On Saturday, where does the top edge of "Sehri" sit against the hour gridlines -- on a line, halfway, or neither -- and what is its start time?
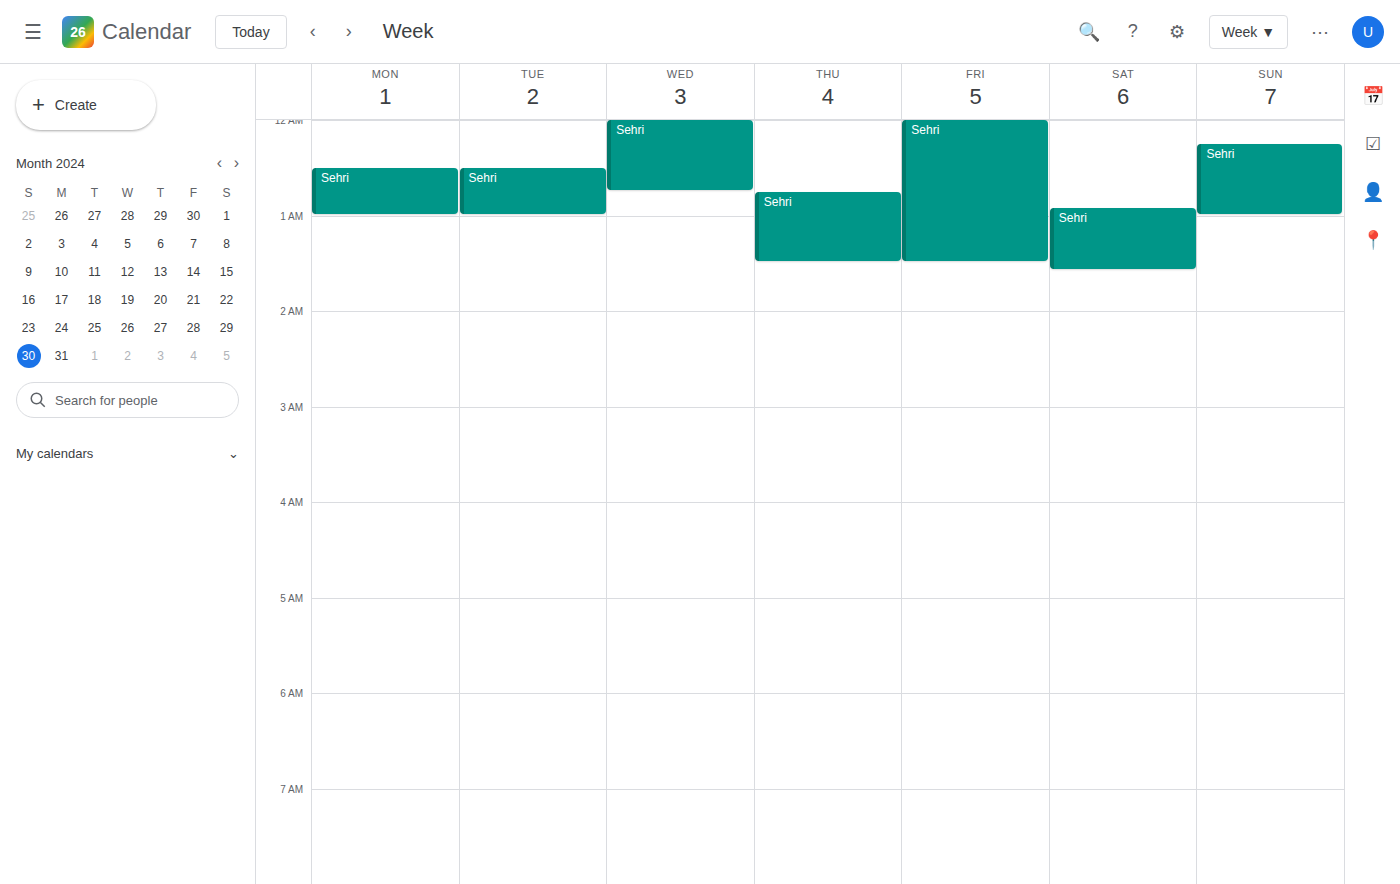
12:55 AM -- neither: 55 minutes below the 12 AM line and 5 minutes above the 1 AM line.